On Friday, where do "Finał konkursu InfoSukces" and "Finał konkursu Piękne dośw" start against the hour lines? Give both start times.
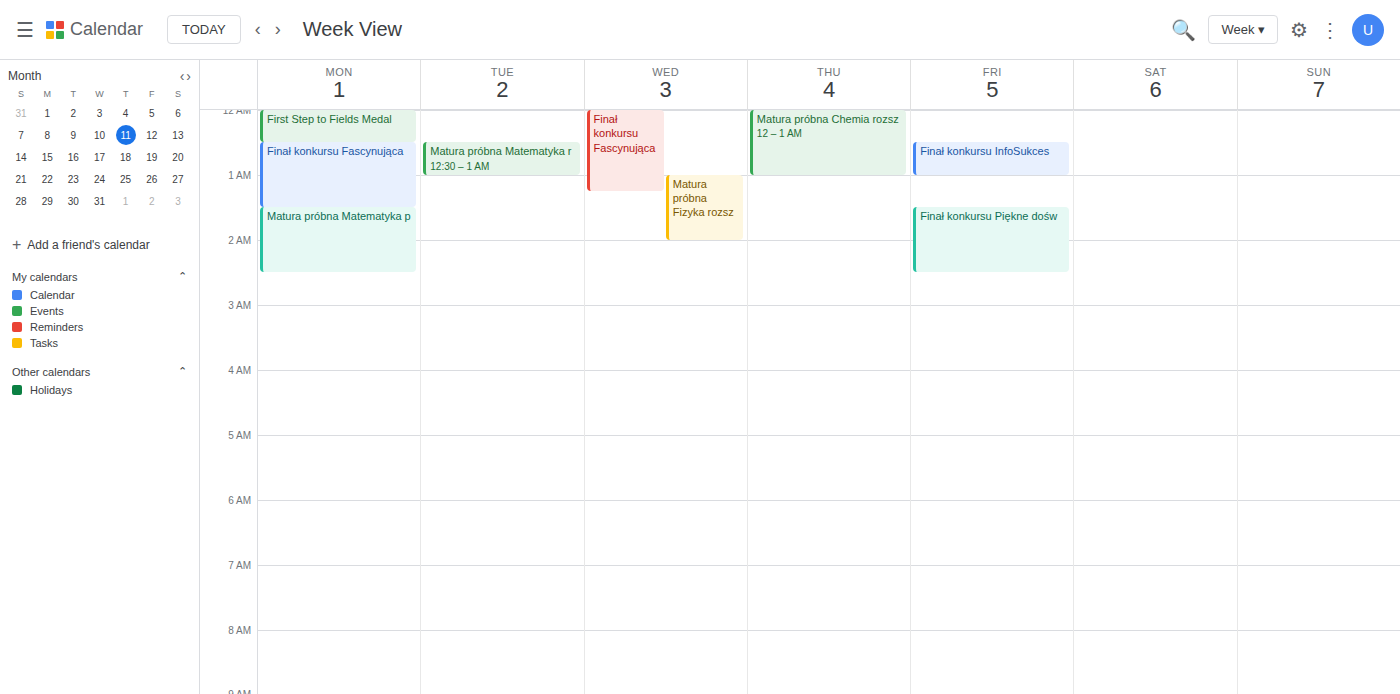
"Finał konkursu InfoSukces": 12:30 AM, halfway between the 12 AM and 1 AM lines. "Finał konkursu Piękne dośw": 1:30 AM, halfway between the 1 AM and 2 AM lines.